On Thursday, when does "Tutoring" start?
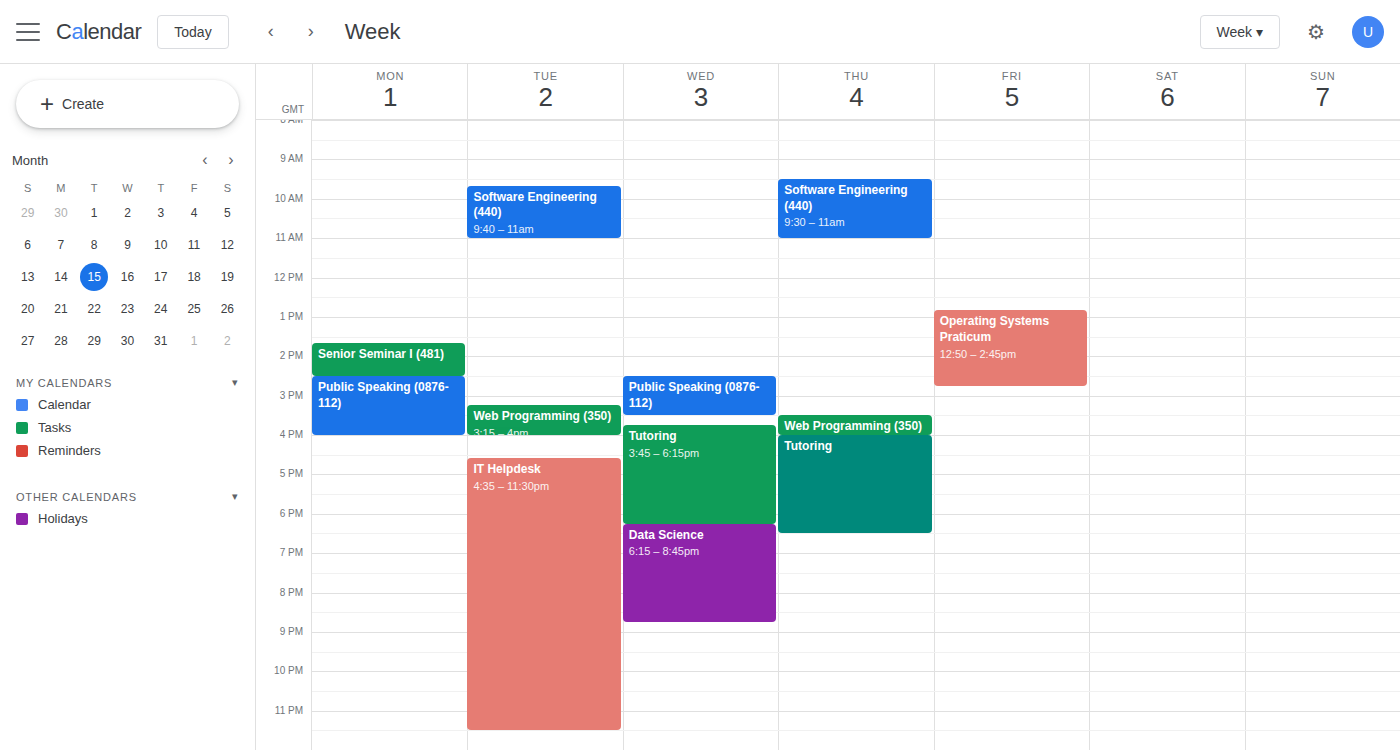
4:00 PM